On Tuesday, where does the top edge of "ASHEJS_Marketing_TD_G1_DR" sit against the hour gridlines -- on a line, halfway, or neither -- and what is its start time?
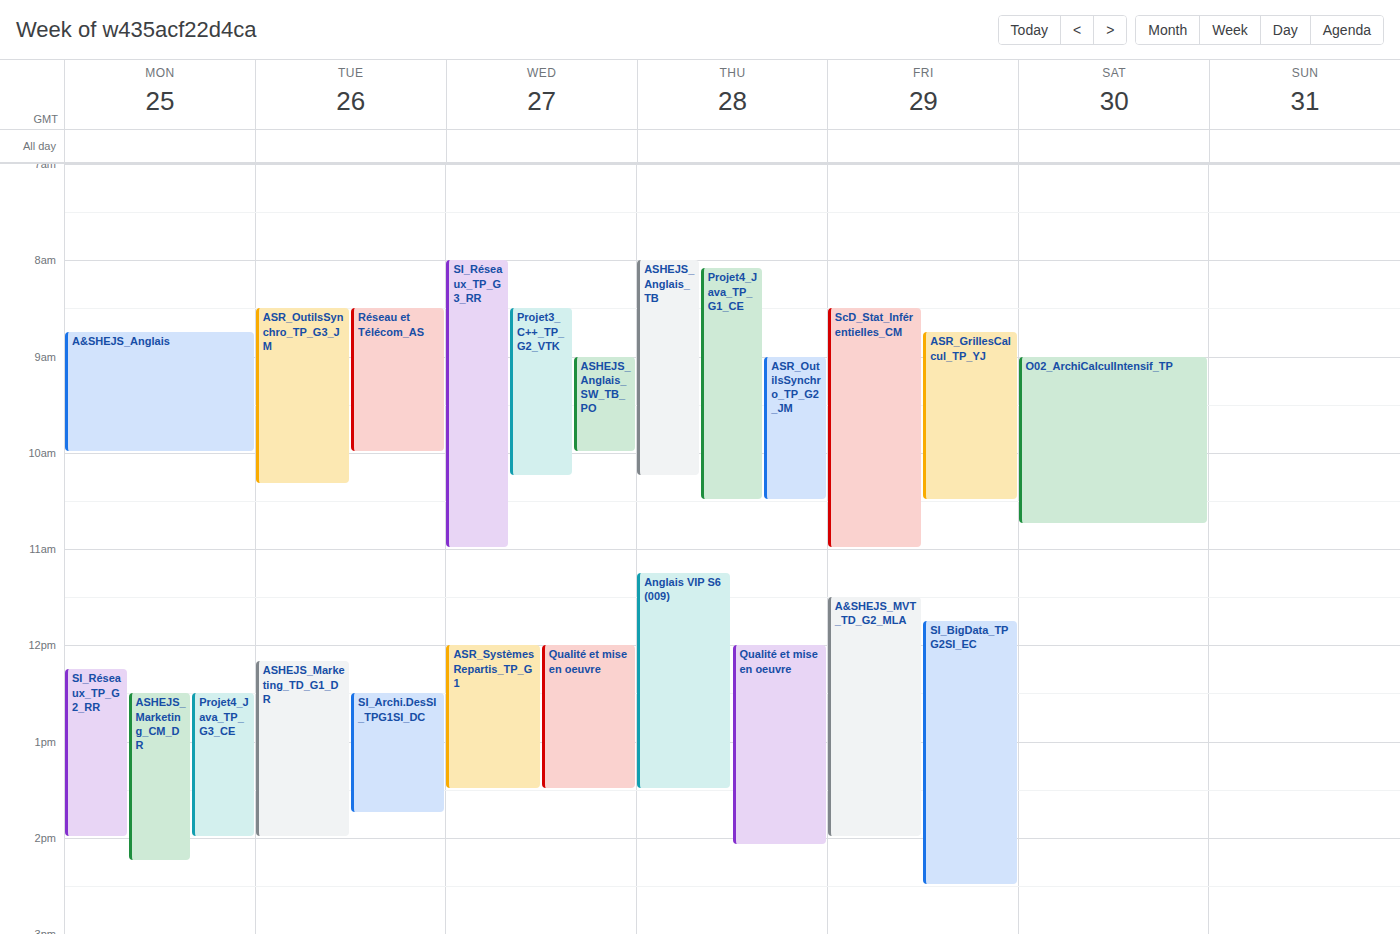
12:10 PM -- neither: 10 minutes below the 12 PM line and 50 minutes above the 1 PM line.